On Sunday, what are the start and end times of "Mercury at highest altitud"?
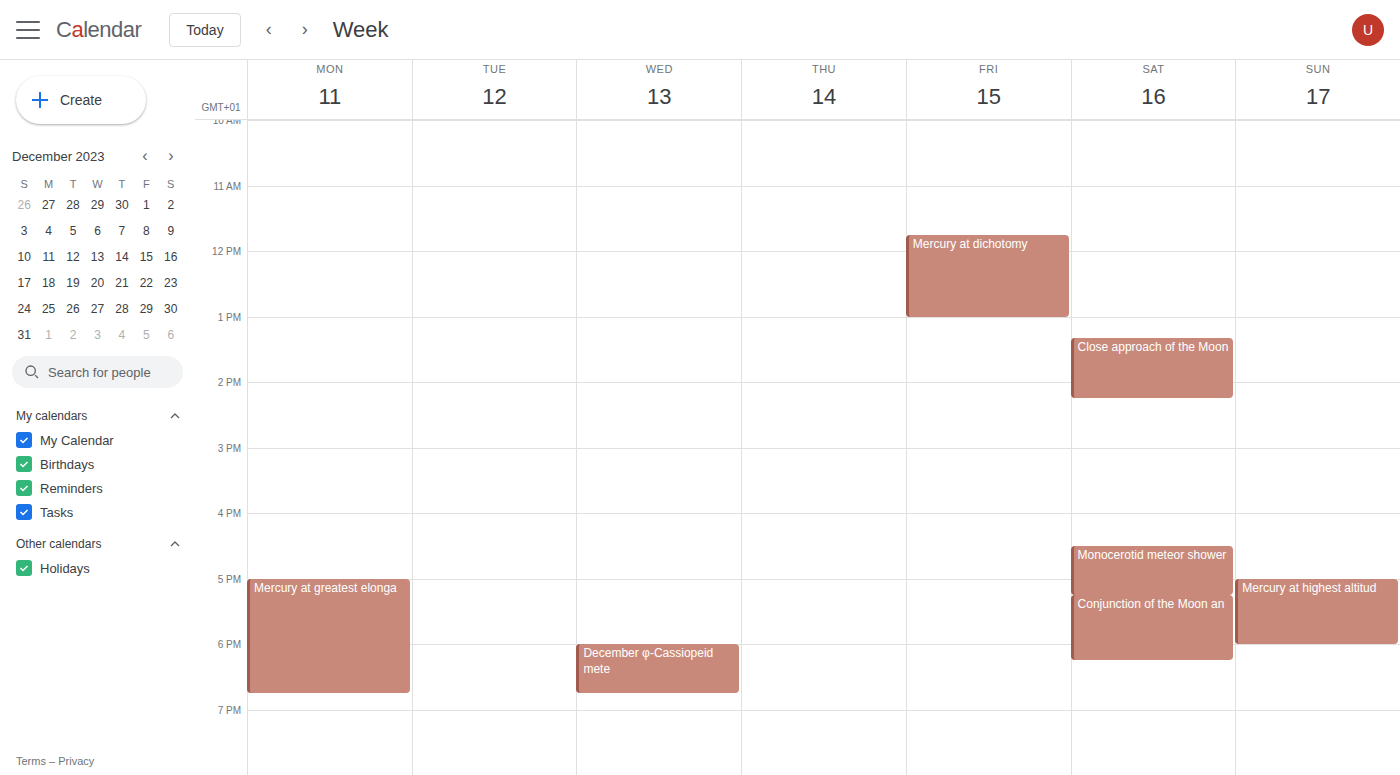
17:00 to 18:00